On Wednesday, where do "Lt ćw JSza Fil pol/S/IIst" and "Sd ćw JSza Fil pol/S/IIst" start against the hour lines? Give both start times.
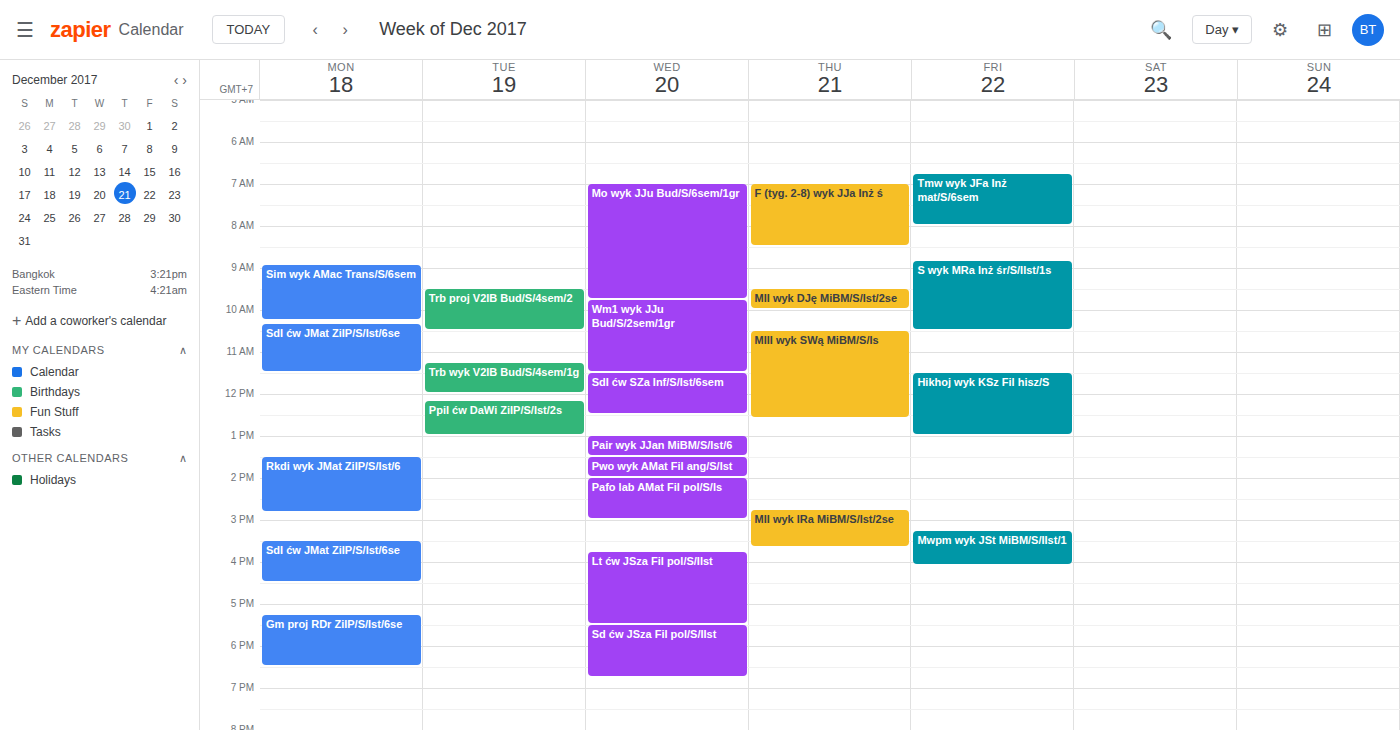
"Lt ćw JSza Fil pol/S/IIst": 15:45, neither: three quarters of the way from the 15:00 line to the 16:00 line. "Sd ćw JSza Fil pol/S/IIst": 17:30, halfway between the 17:00 and 18:00 lines.